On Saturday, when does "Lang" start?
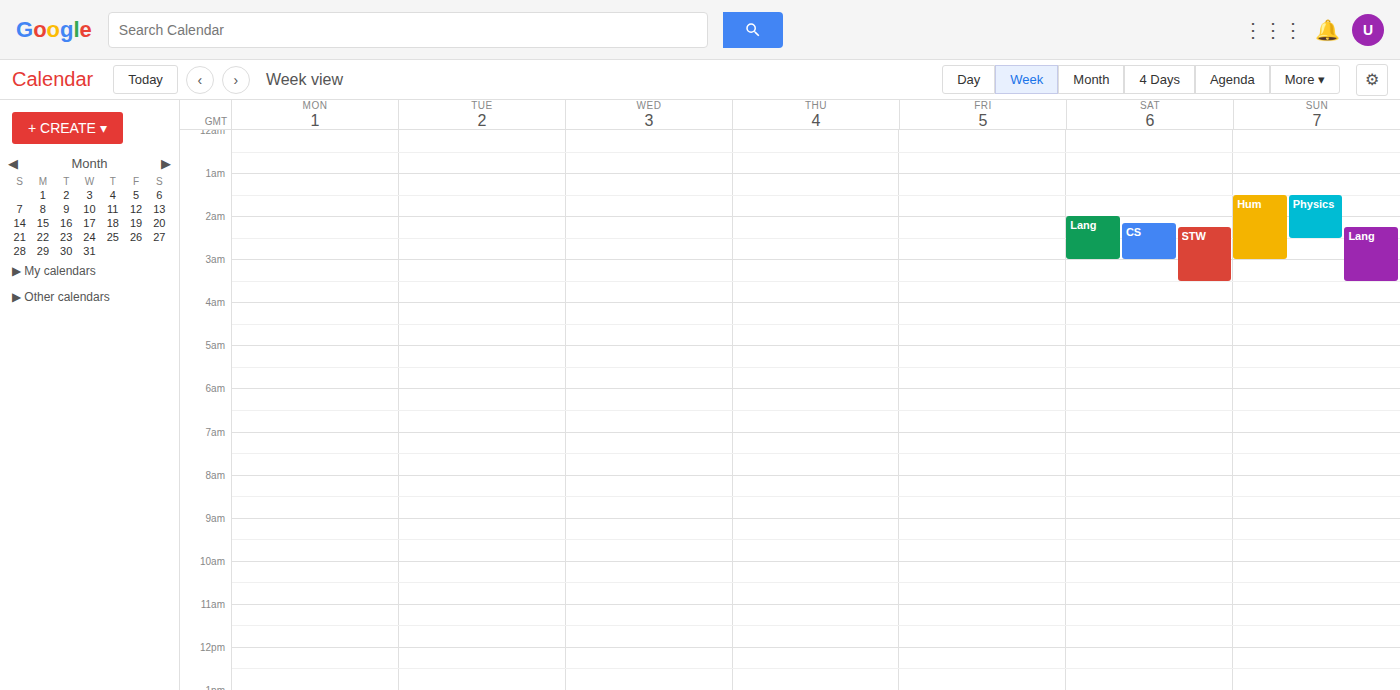
2:00 AM